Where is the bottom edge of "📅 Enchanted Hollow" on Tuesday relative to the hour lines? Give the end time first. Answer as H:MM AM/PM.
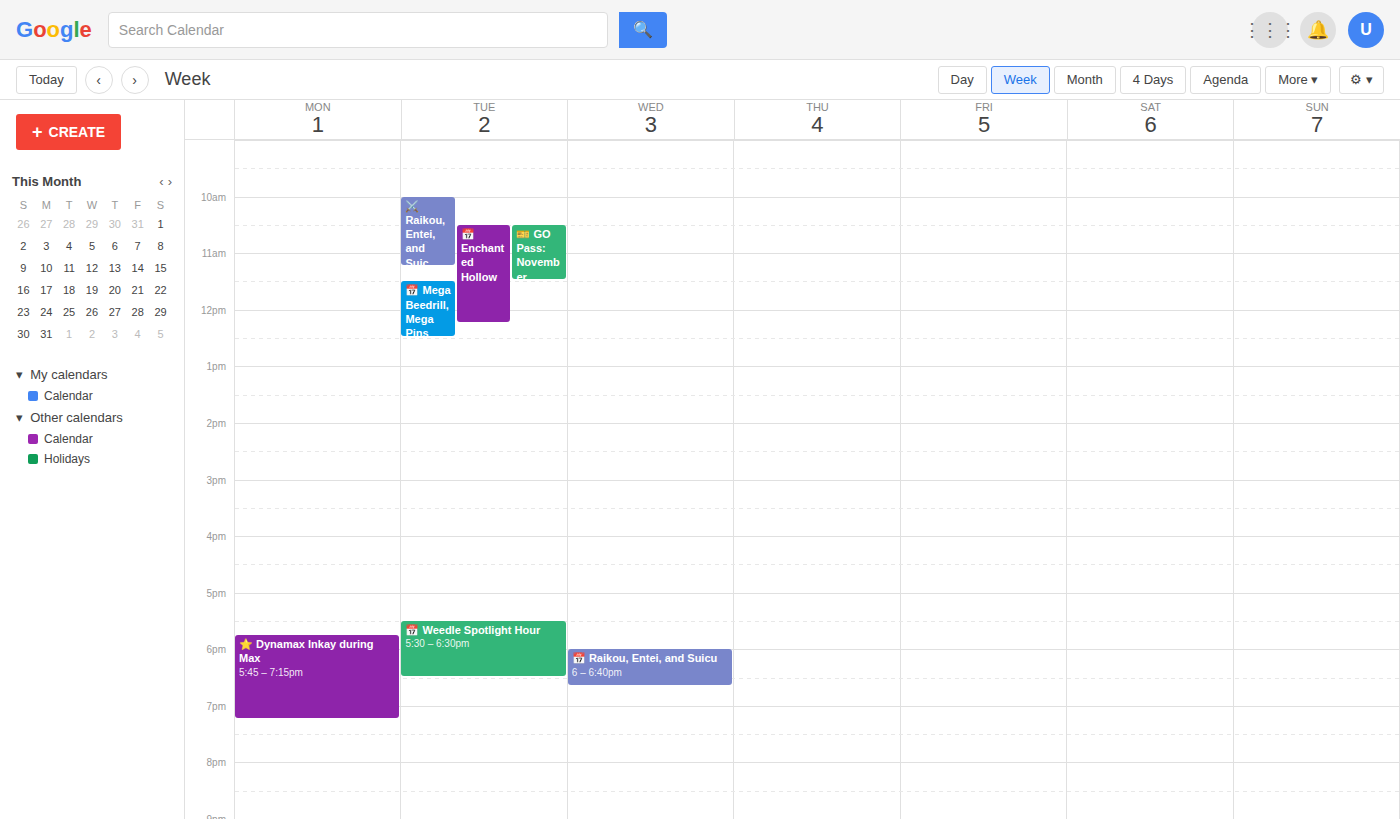
12:15 PM -- neither: a quarter of the way from the 12 PM line to the 1 PM line.